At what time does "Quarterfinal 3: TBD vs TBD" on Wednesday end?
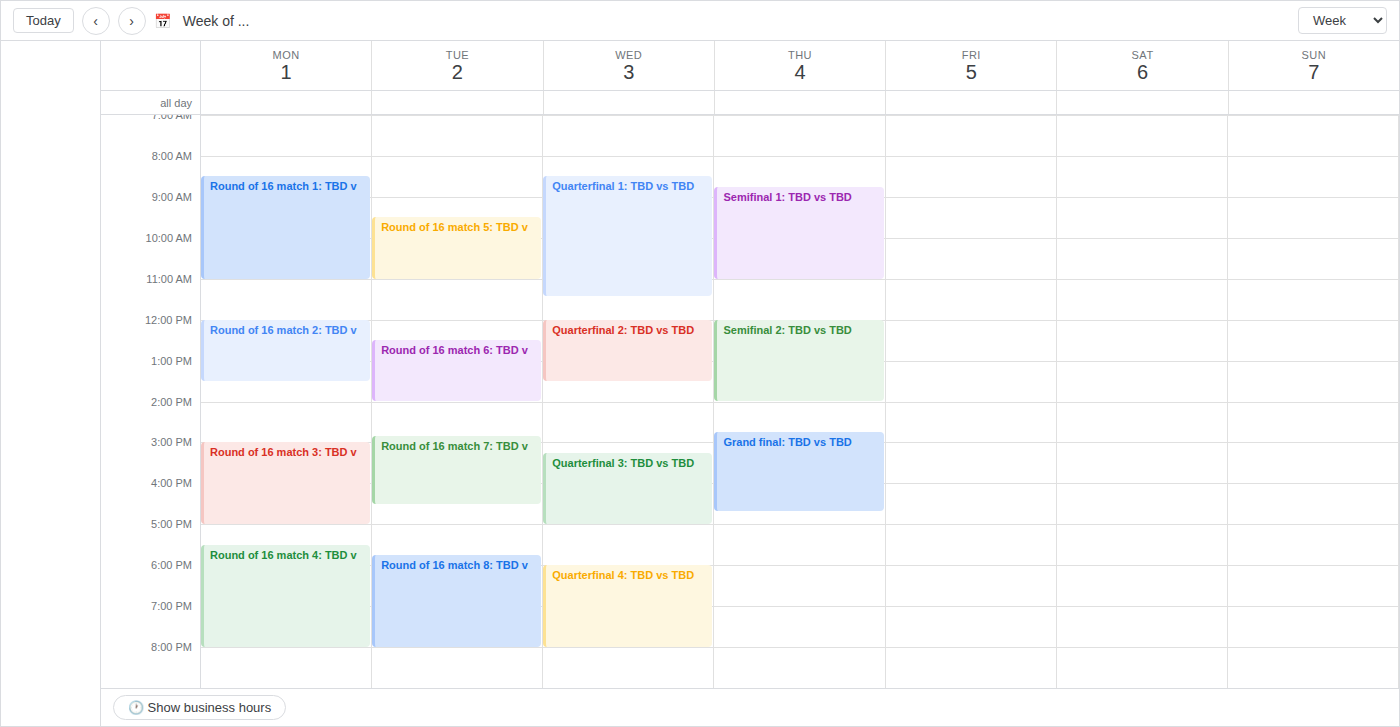
5:00 PM